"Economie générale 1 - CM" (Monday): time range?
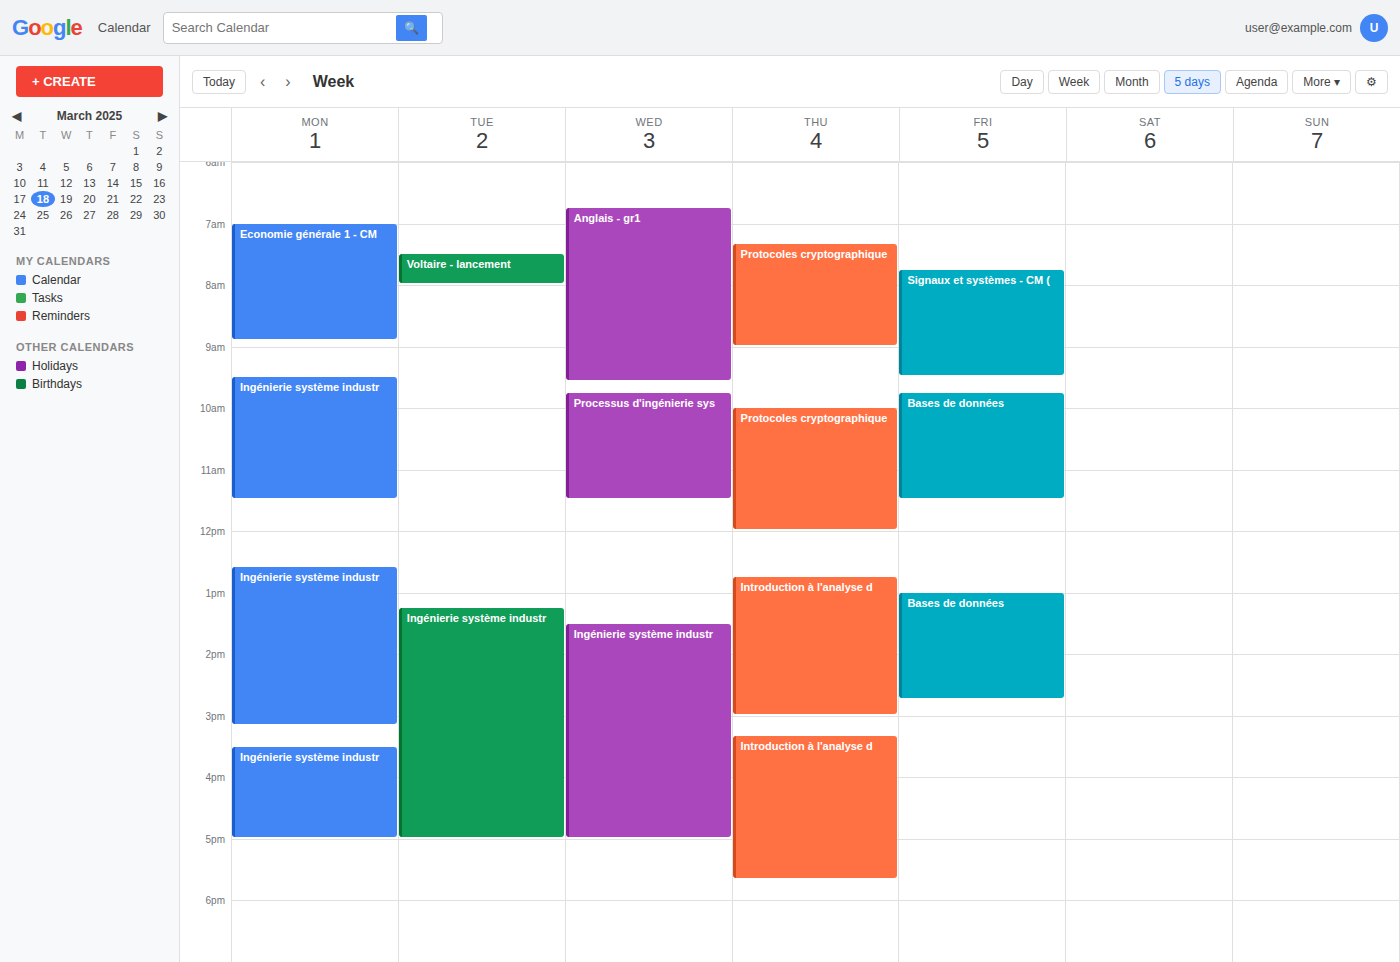
7:00 AM to 8:55 AM